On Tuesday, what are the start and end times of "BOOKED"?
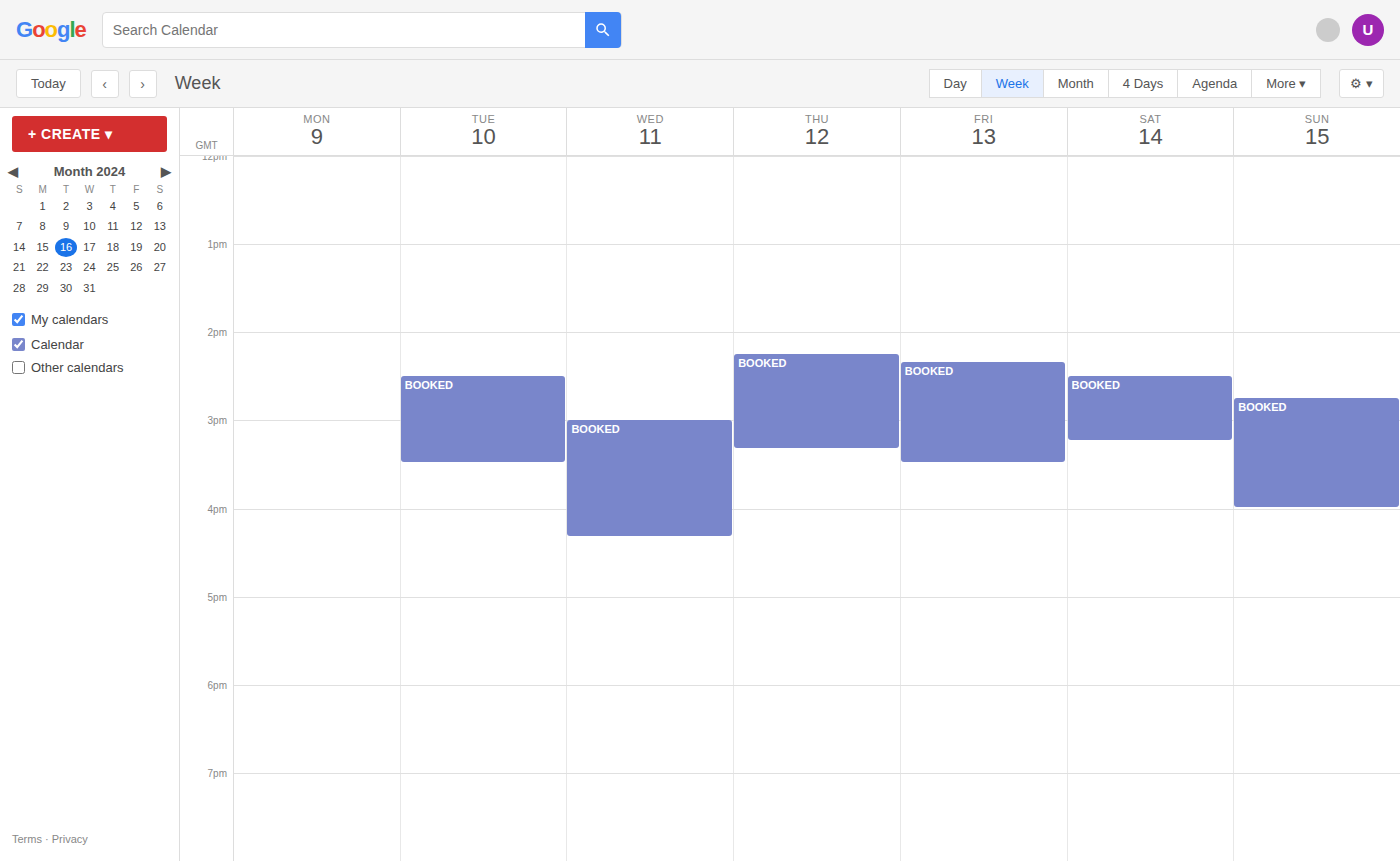
2:30 PM to 3:30 PM